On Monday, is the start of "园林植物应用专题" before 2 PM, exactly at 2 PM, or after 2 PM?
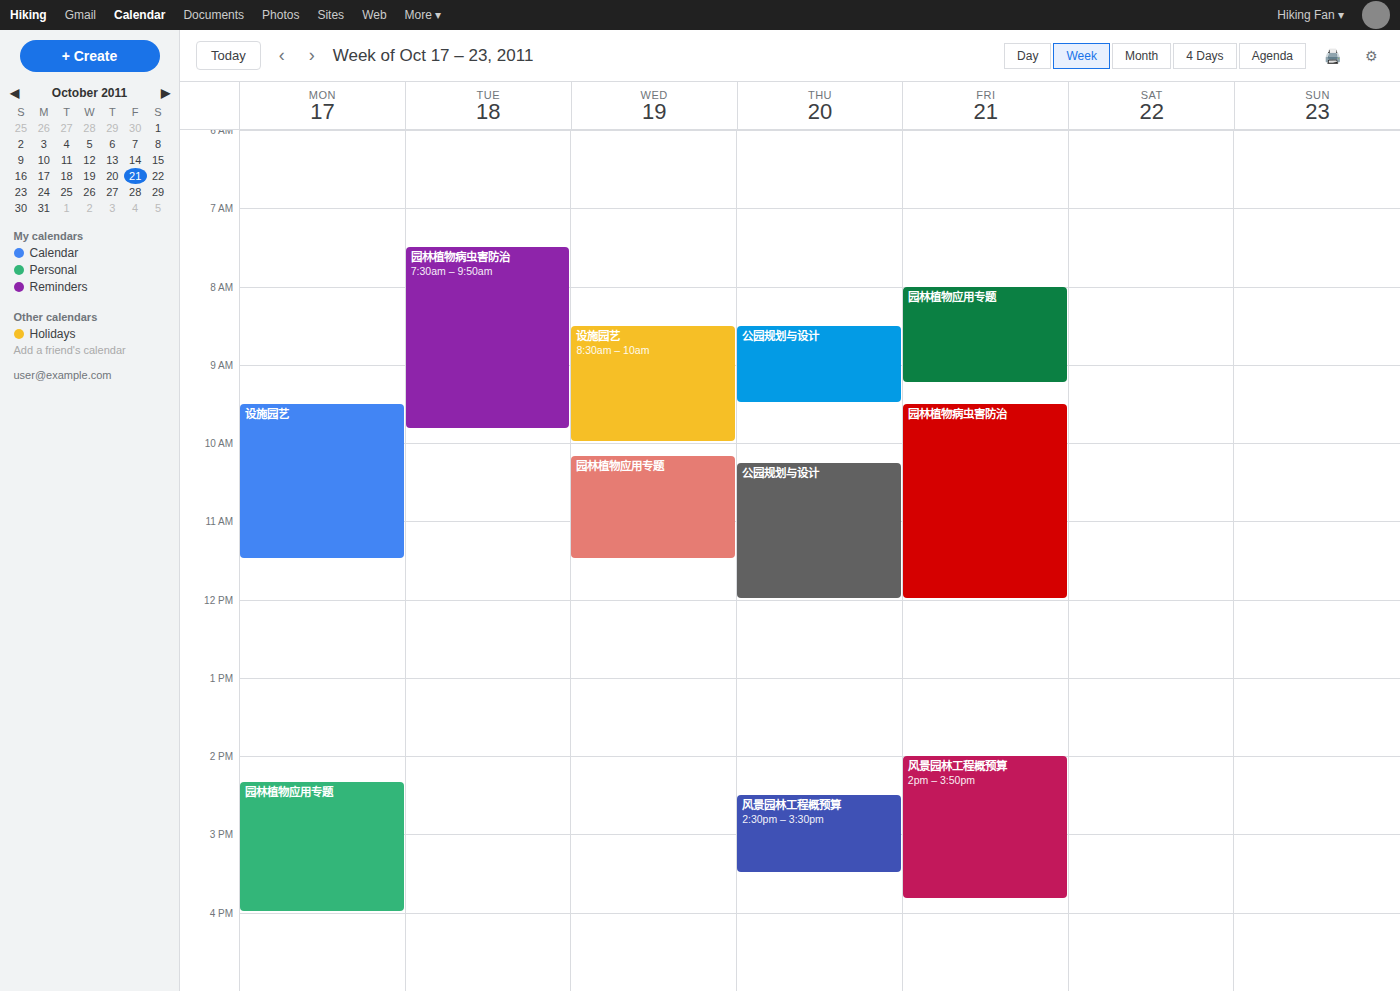
2:20 PM -- after 2 PM, 20 minutes below the 2 PM line.